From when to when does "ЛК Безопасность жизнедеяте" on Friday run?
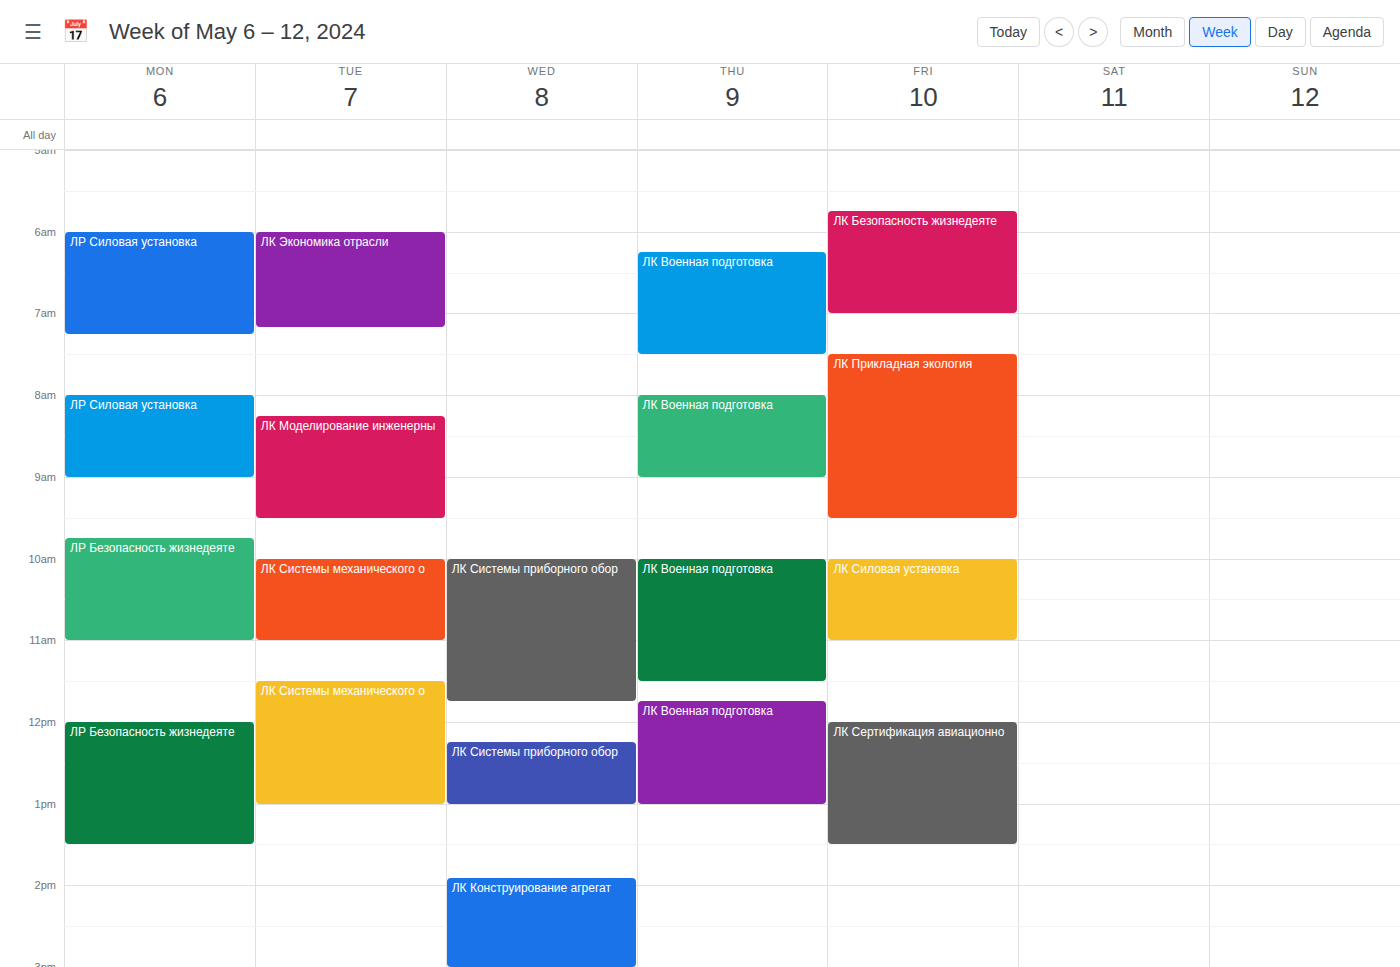
5:45 AM to 7:00 AM